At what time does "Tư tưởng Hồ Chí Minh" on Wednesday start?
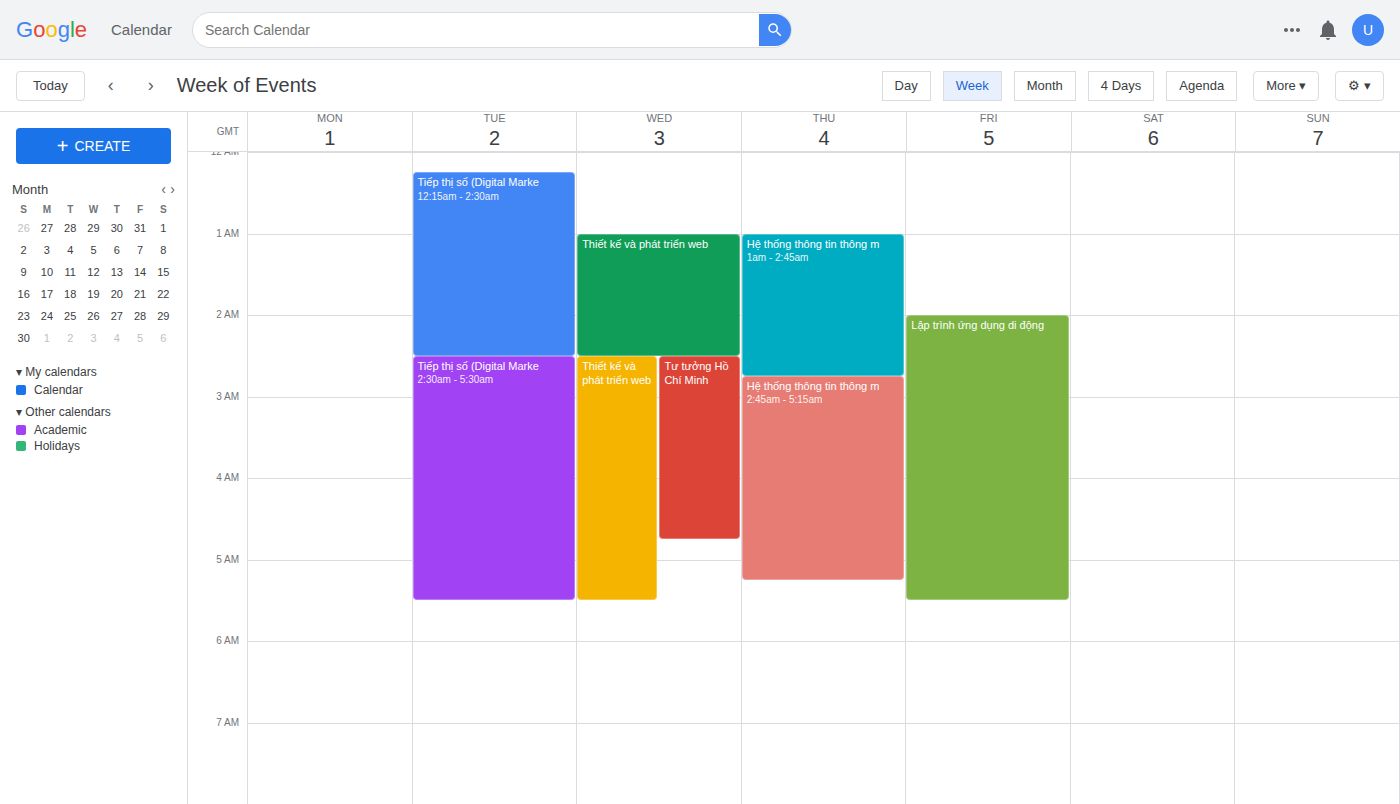
2:30 AM